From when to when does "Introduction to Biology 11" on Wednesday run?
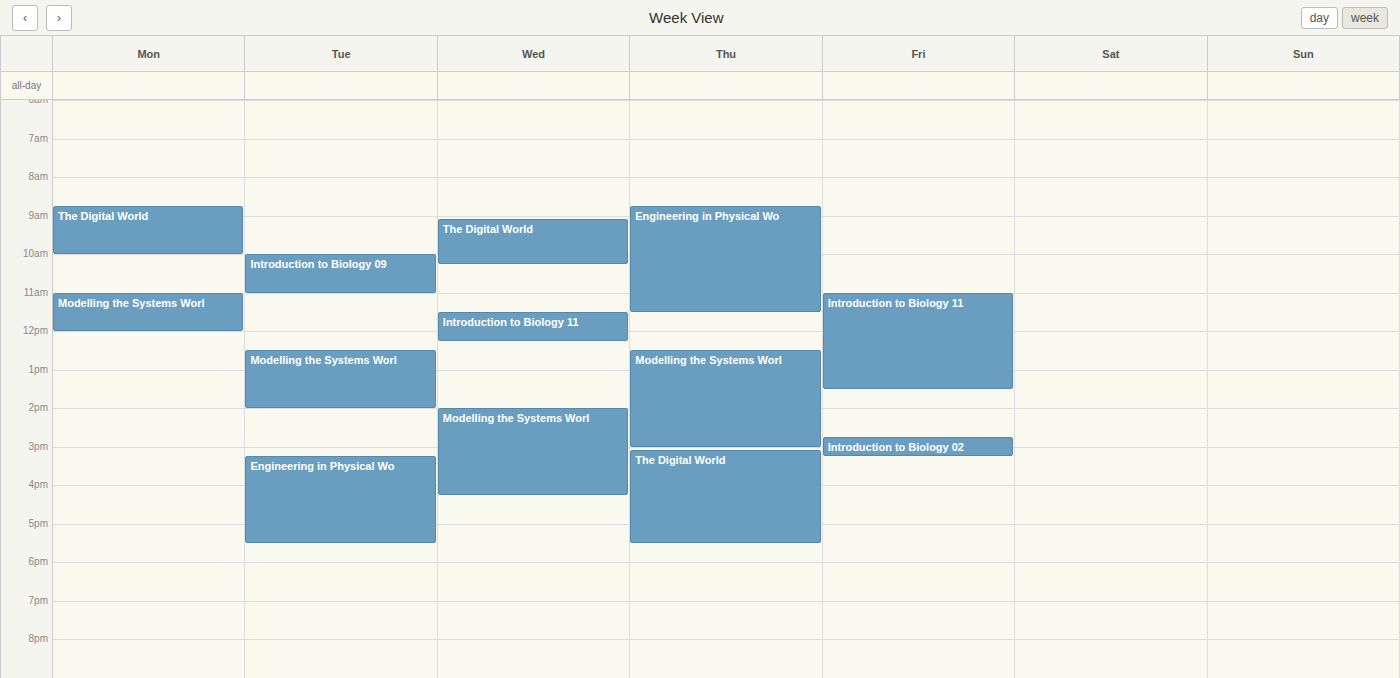
11:30 AM to 12:15 PM